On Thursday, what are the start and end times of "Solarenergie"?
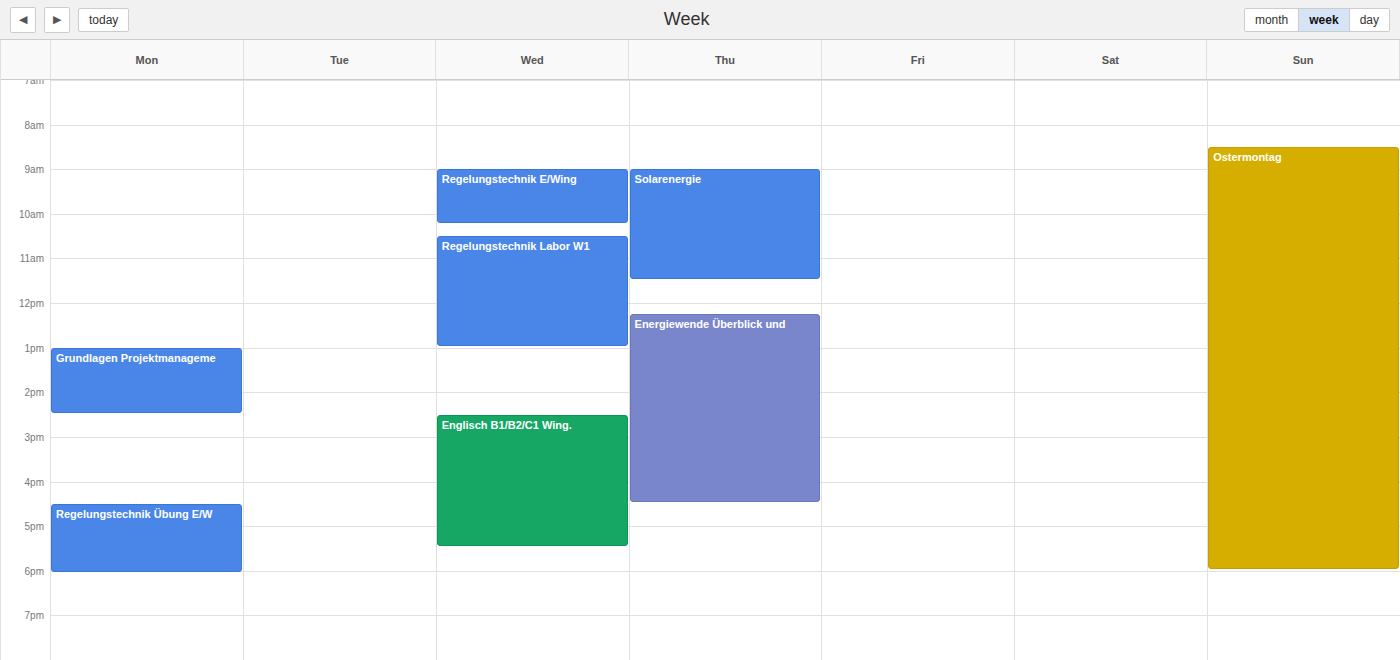
9:00 AM to 11:30 AM